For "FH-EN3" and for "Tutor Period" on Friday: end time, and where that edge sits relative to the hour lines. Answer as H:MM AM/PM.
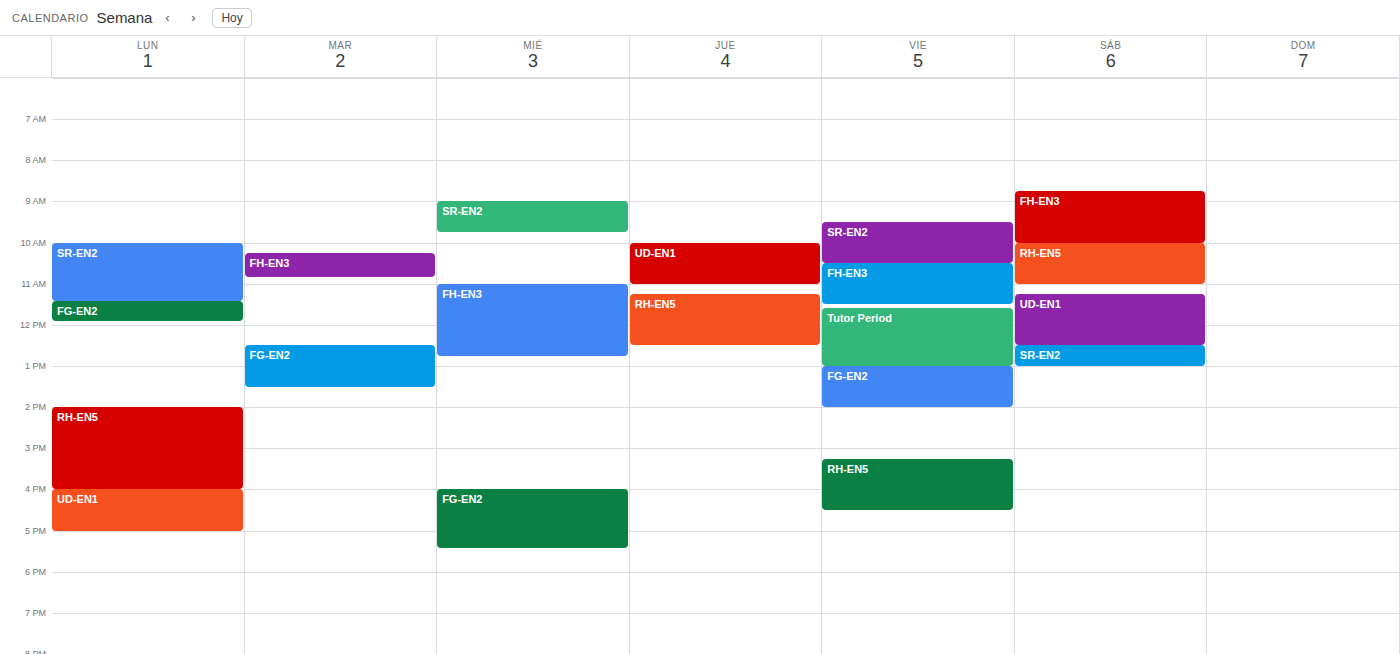
"FH-EN3": 11:30 AM, halfway between the 11 AM and 12 PM lines. "Tutor Period": 1:00 PM, exactly on the 1 PM line.